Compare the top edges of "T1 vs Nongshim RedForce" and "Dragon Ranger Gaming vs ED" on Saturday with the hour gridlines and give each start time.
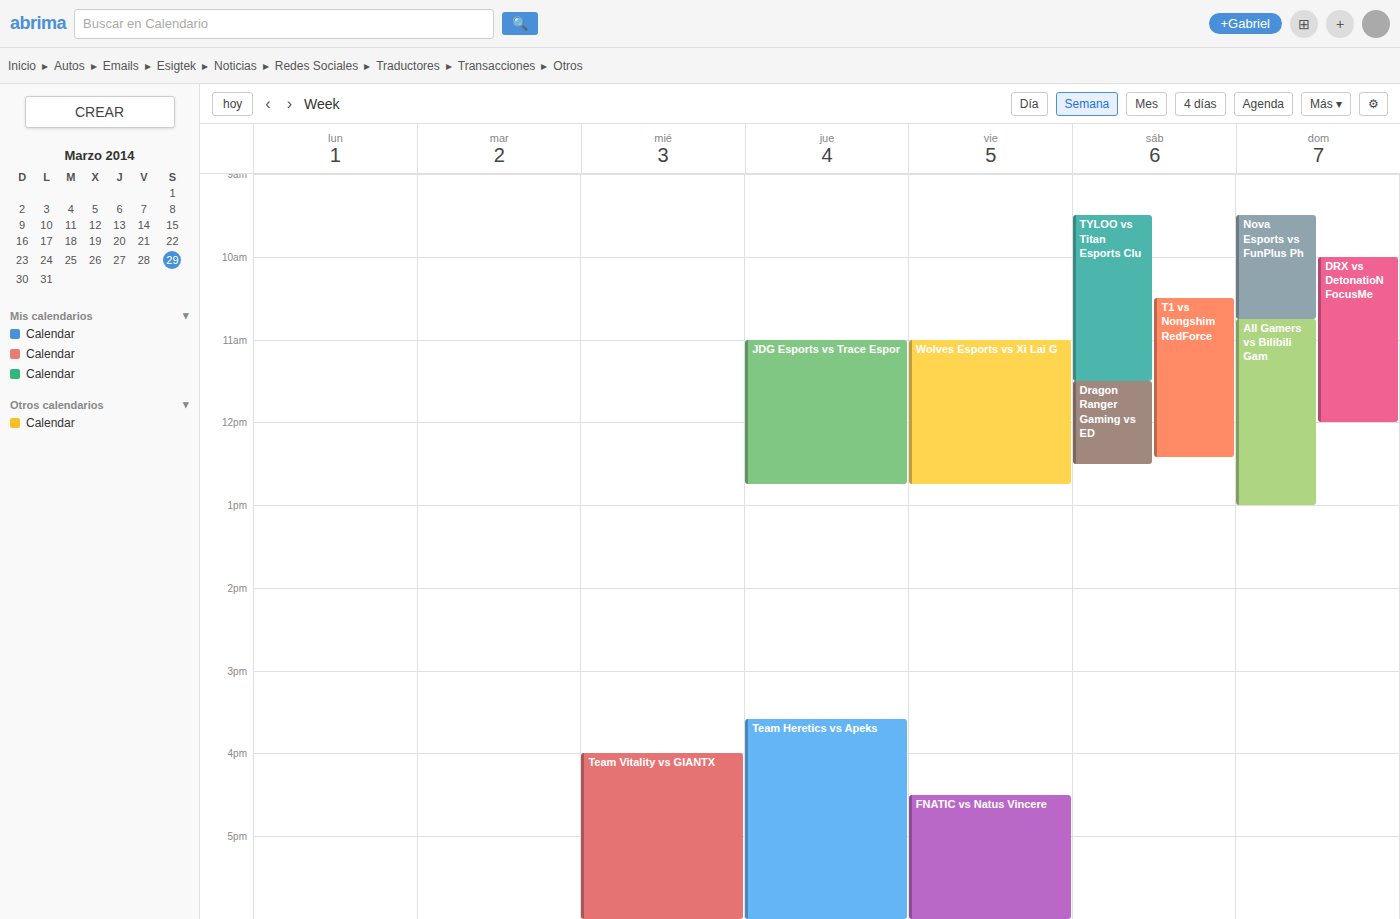
"T1 vs Nongshim RedForce": 10:30 AM, halfway between the 10 AM and 11 AM lines. "Dragon Ranger Gaming vs ED": 11:30 AM, halfway between the 11 AM and 12 PM lines.